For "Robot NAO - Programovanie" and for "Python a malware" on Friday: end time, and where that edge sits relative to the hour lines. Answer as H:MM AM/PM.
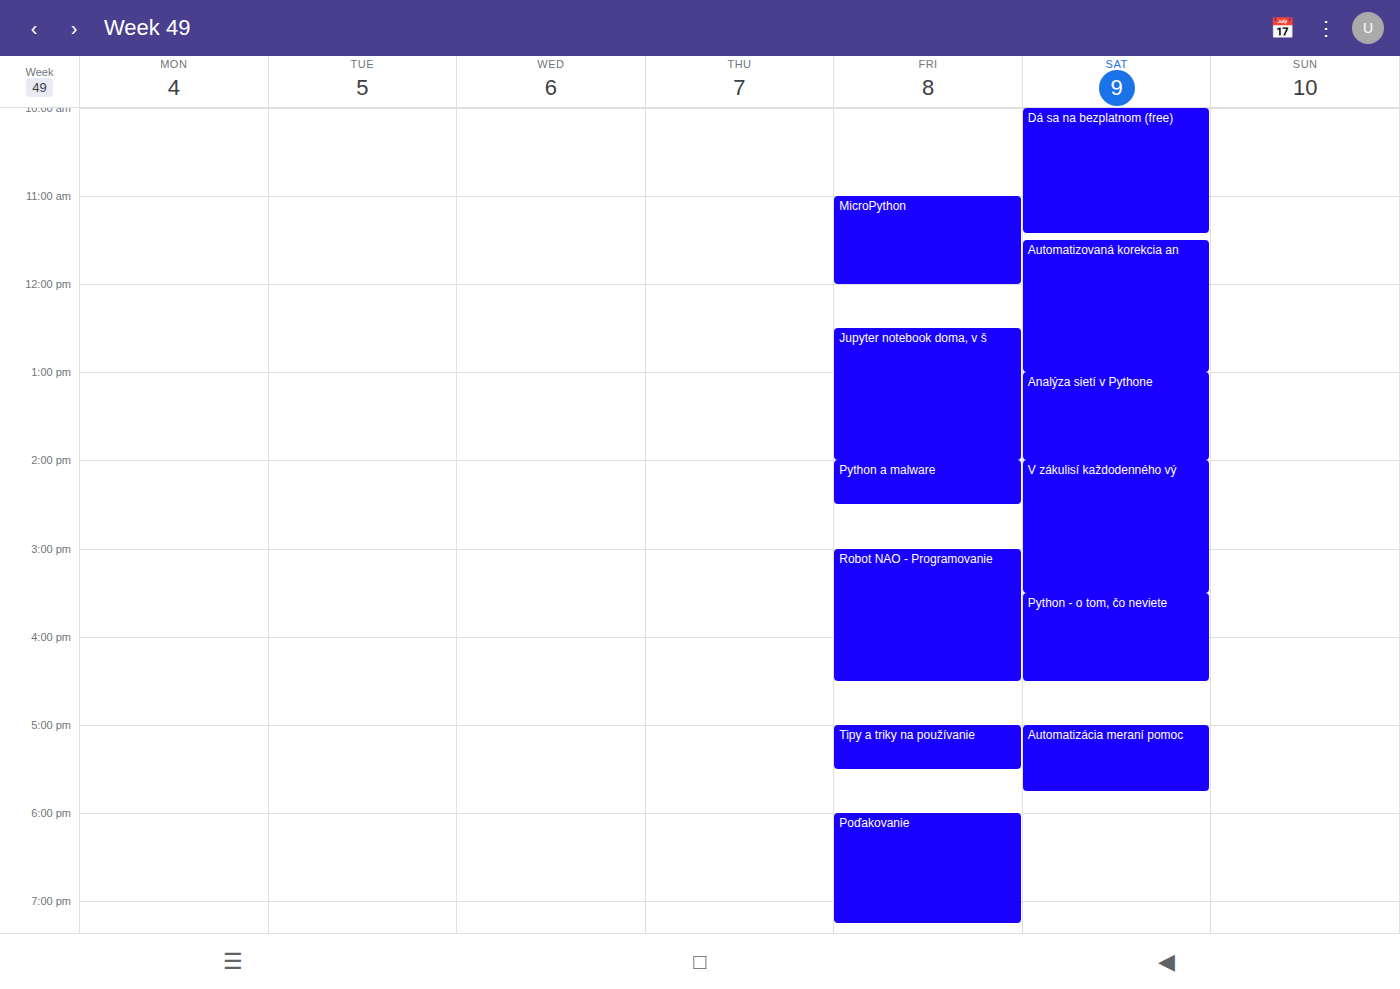
"Robot NAO - Programovanie": 4:30 PM, halfway between the 4 PM and 5 PM lines. "Python a malware": 2:30 PM, halfway between the 2 PM and 3 PM lines.